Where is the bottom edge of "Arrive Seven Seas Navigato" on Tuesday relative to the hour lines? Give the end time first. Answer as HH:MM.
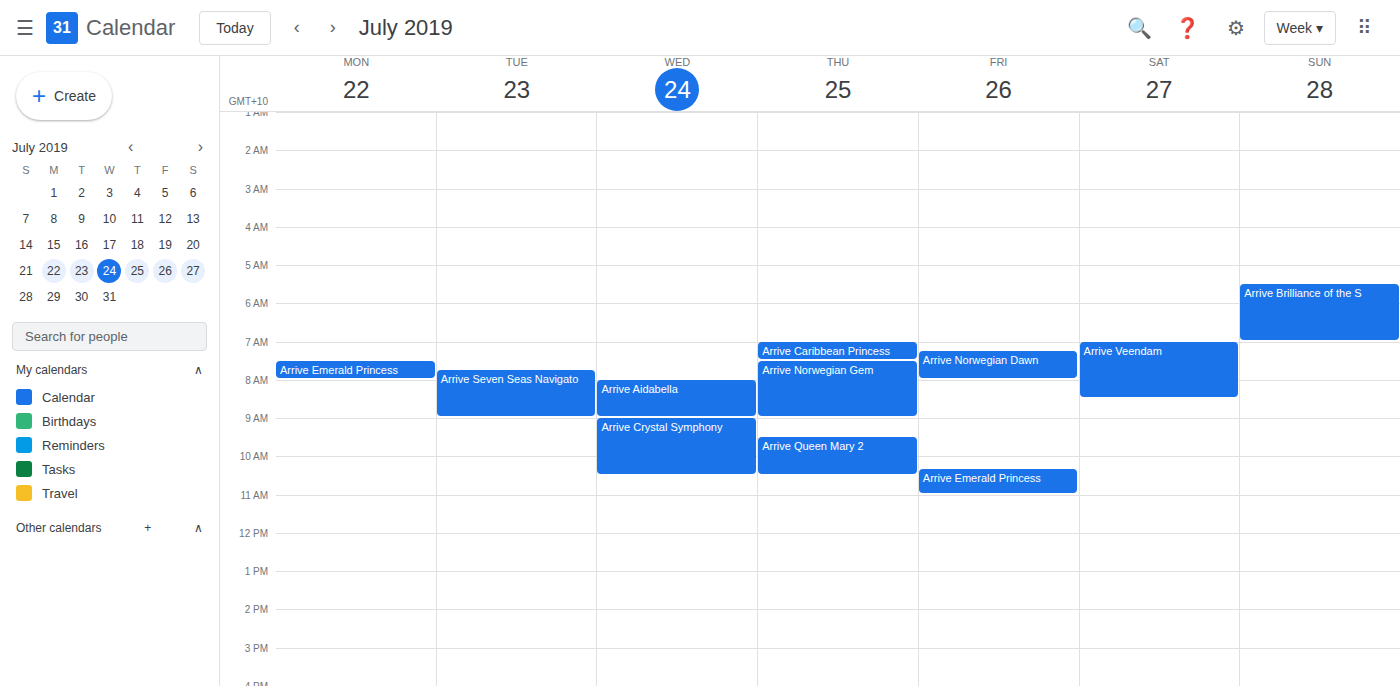
09:00 -- exactly on the 09:00 line.